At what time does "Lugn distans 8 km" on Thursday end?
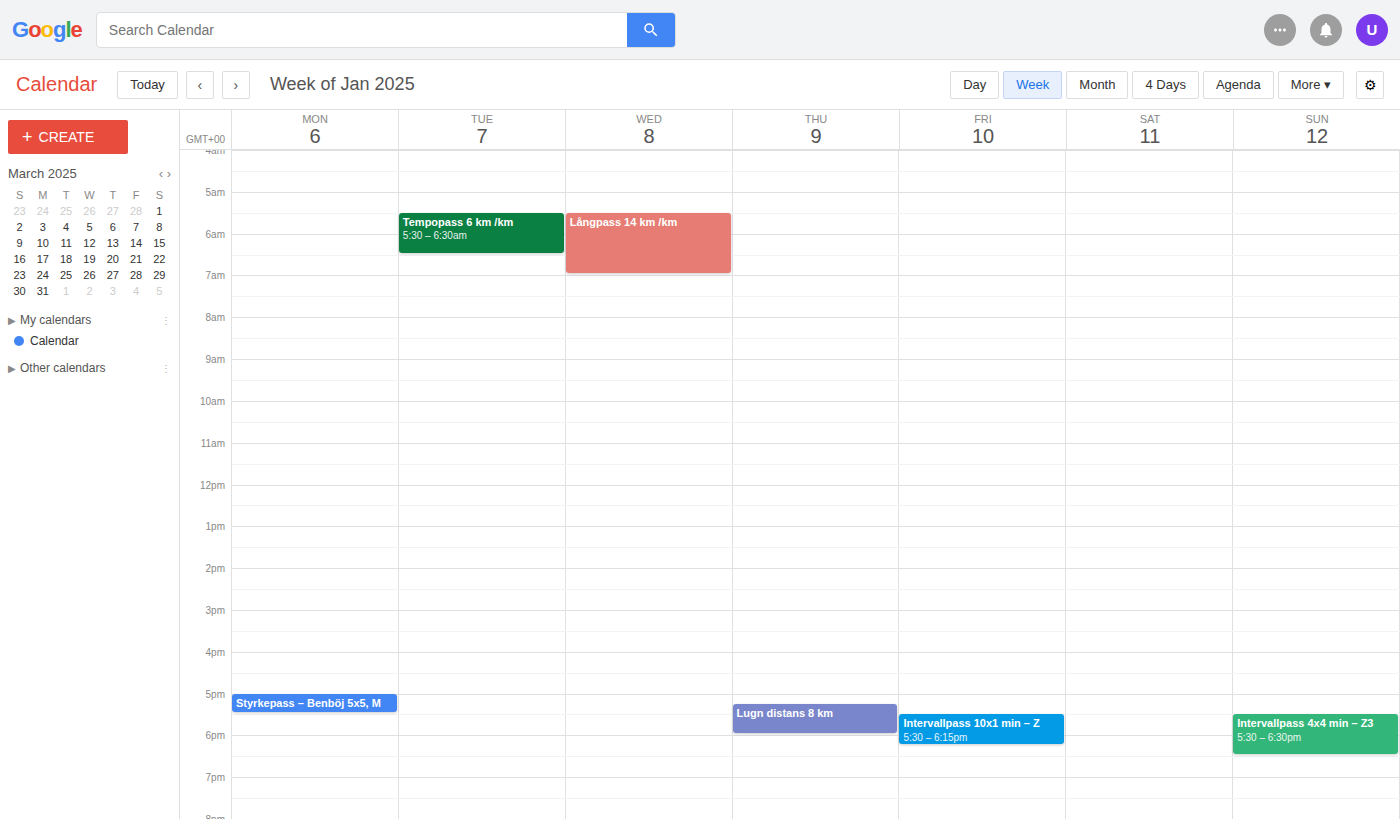
6:00 PM